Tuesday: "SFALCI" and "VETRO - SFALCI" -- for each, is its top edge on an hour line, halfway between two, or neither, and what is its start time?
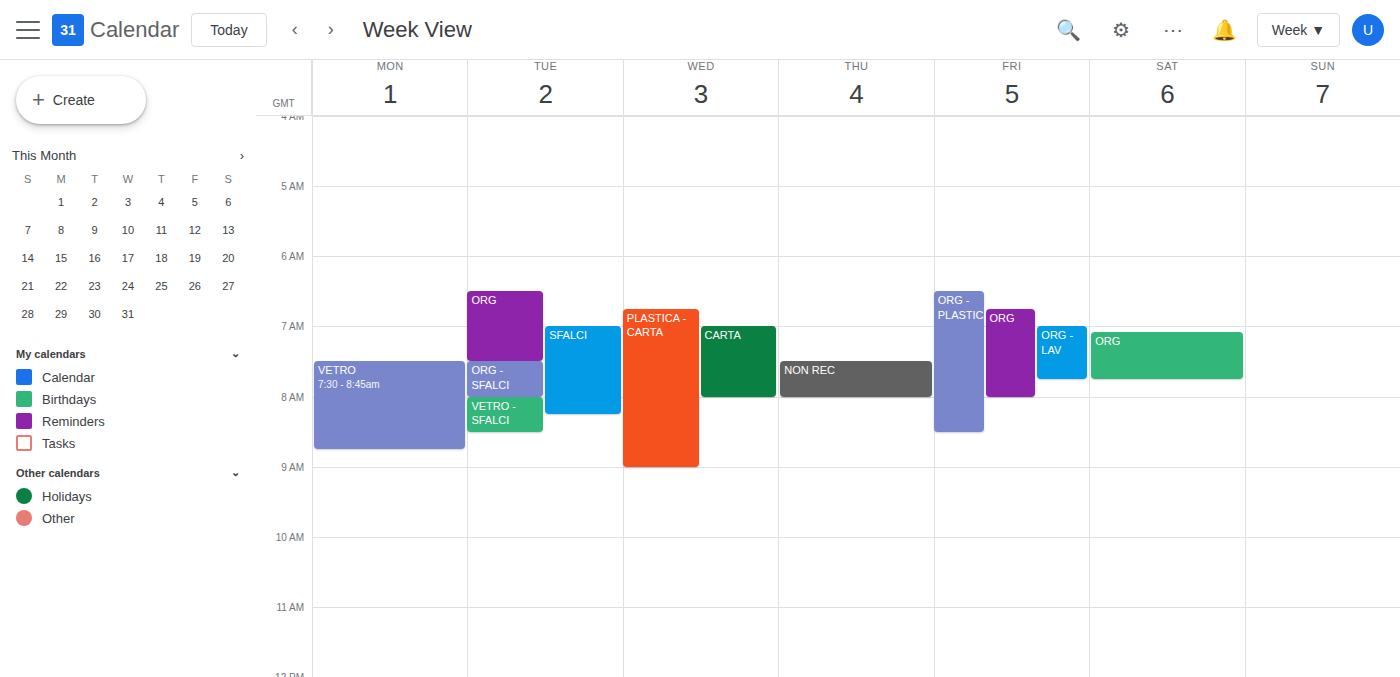
"SFALCI": 7:00 AM, exactly on the 7 AM line. "VETRO - SFALCI": 8:00 AM, exactly on the 8 AM line.